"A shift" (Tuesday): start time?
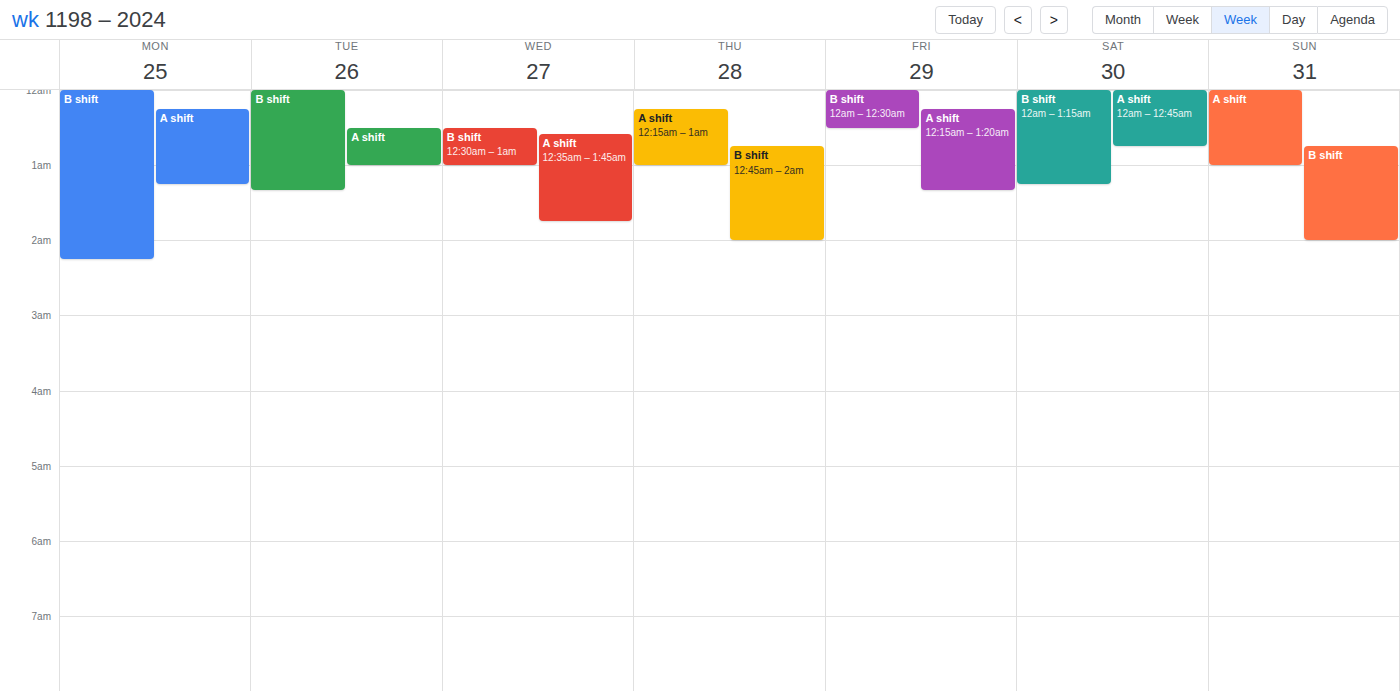
00:30